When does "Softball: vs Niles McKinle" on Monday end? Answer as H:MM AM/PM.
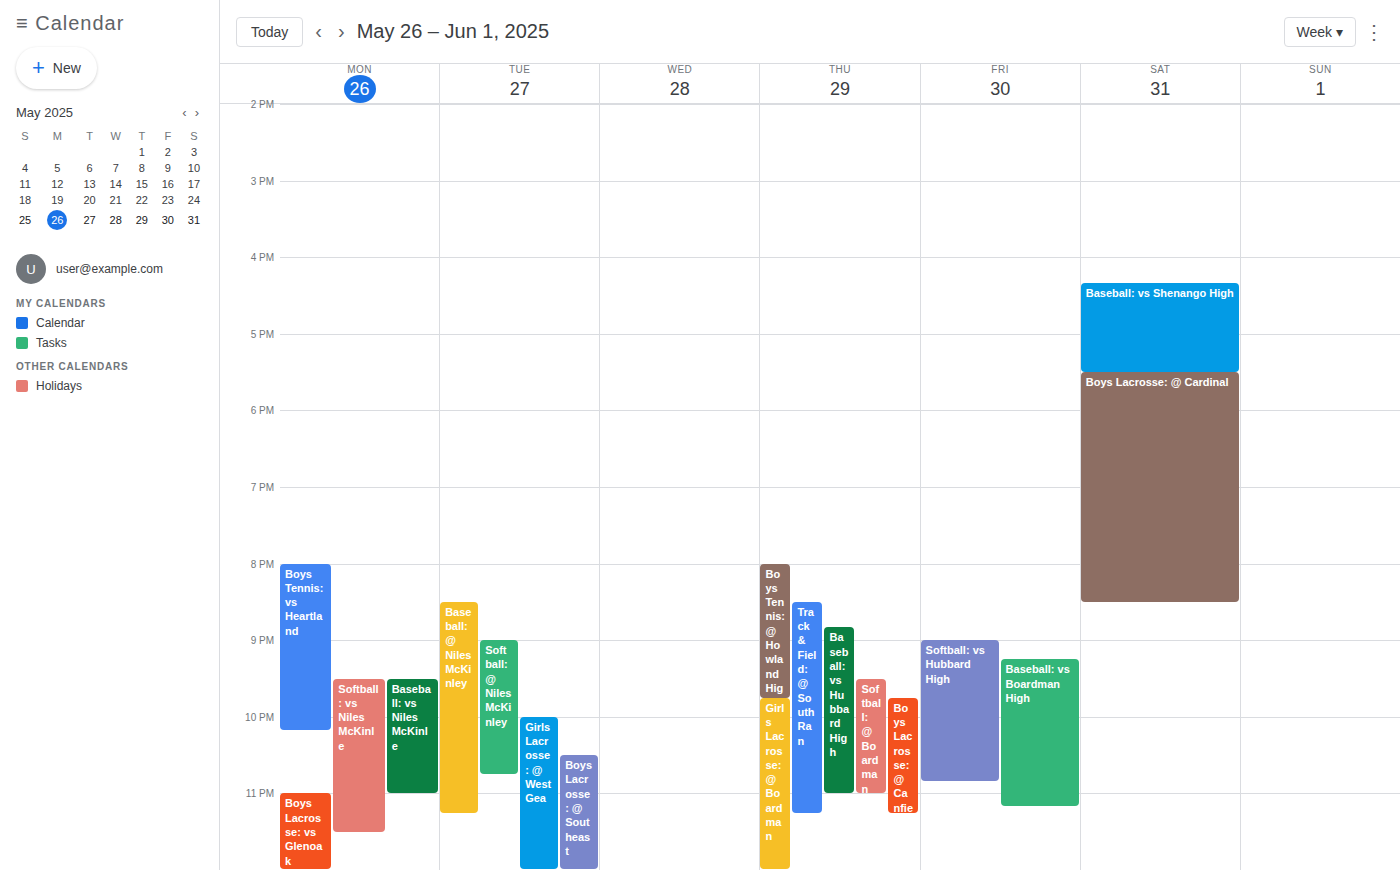
11:30 PM